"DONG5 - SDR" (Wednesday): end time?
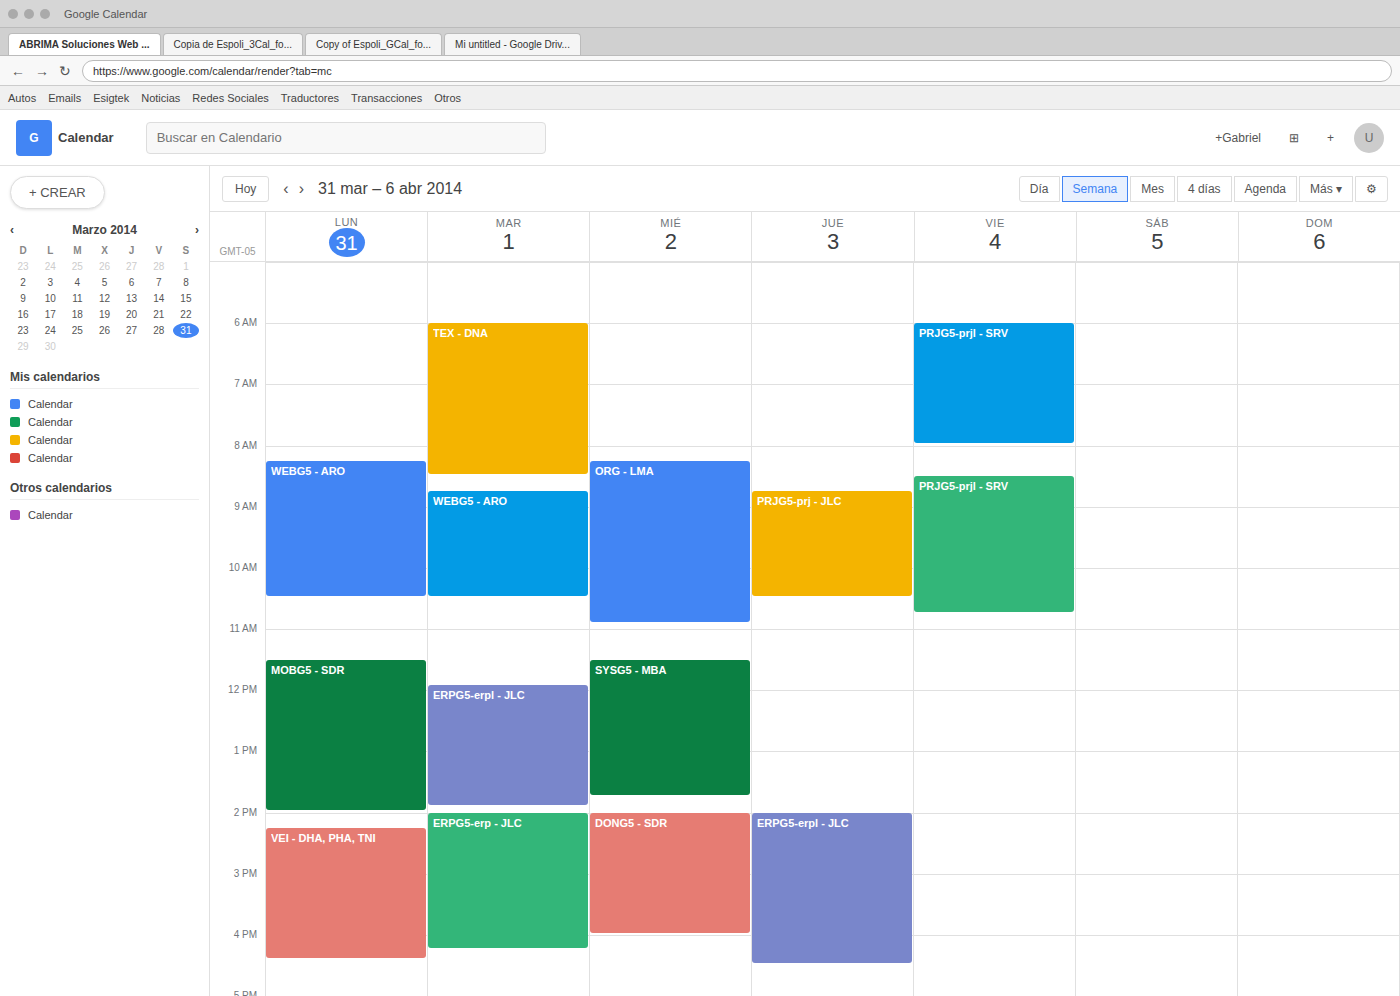
16:00